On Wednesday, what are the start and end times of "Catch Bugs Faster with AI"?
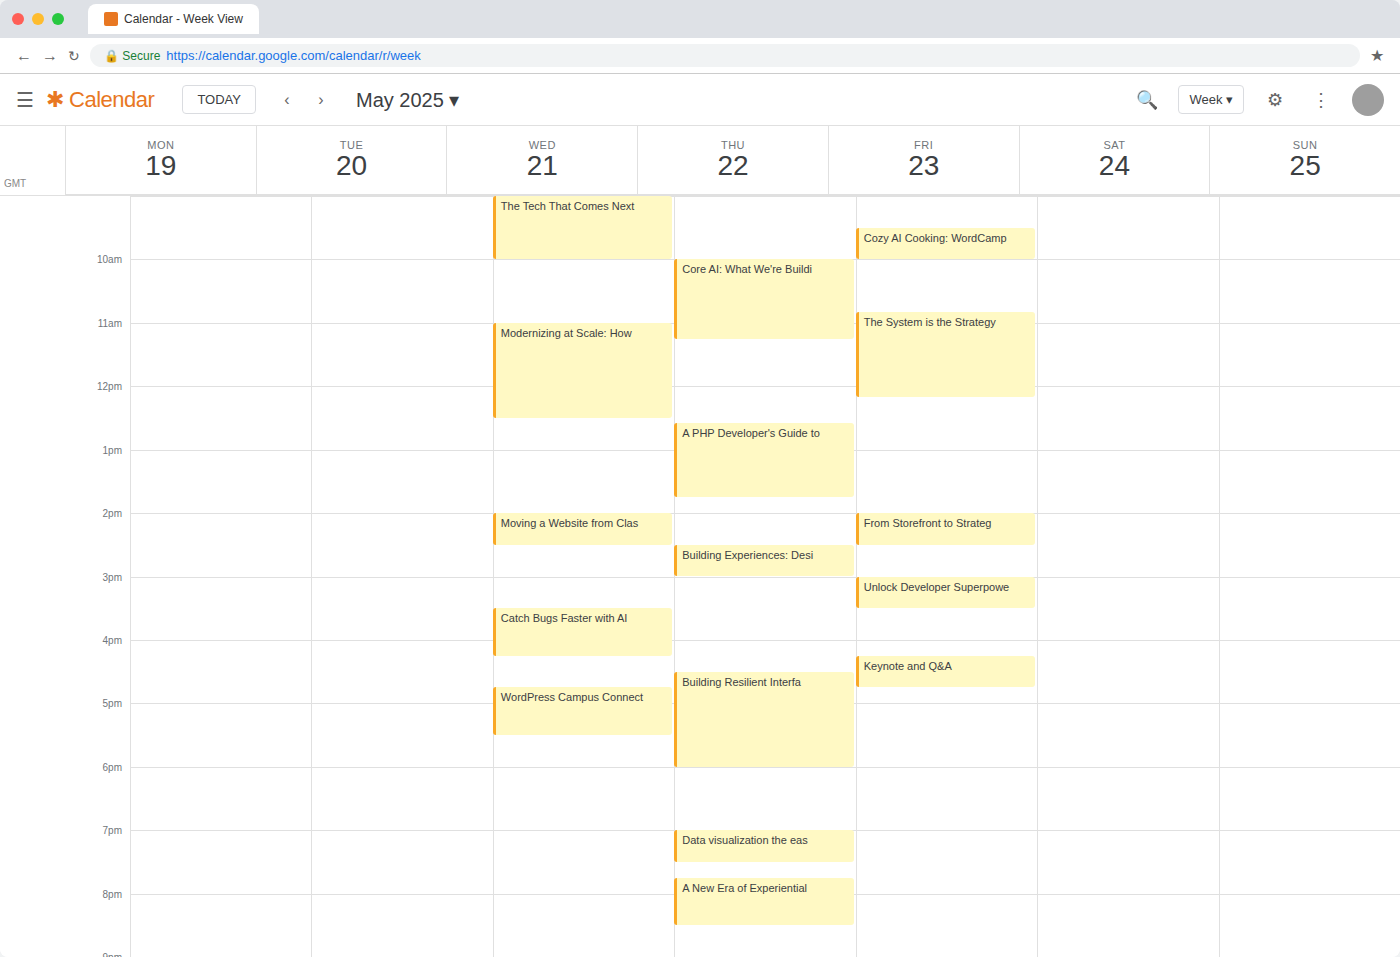
3:30 PM to 4:15 PM